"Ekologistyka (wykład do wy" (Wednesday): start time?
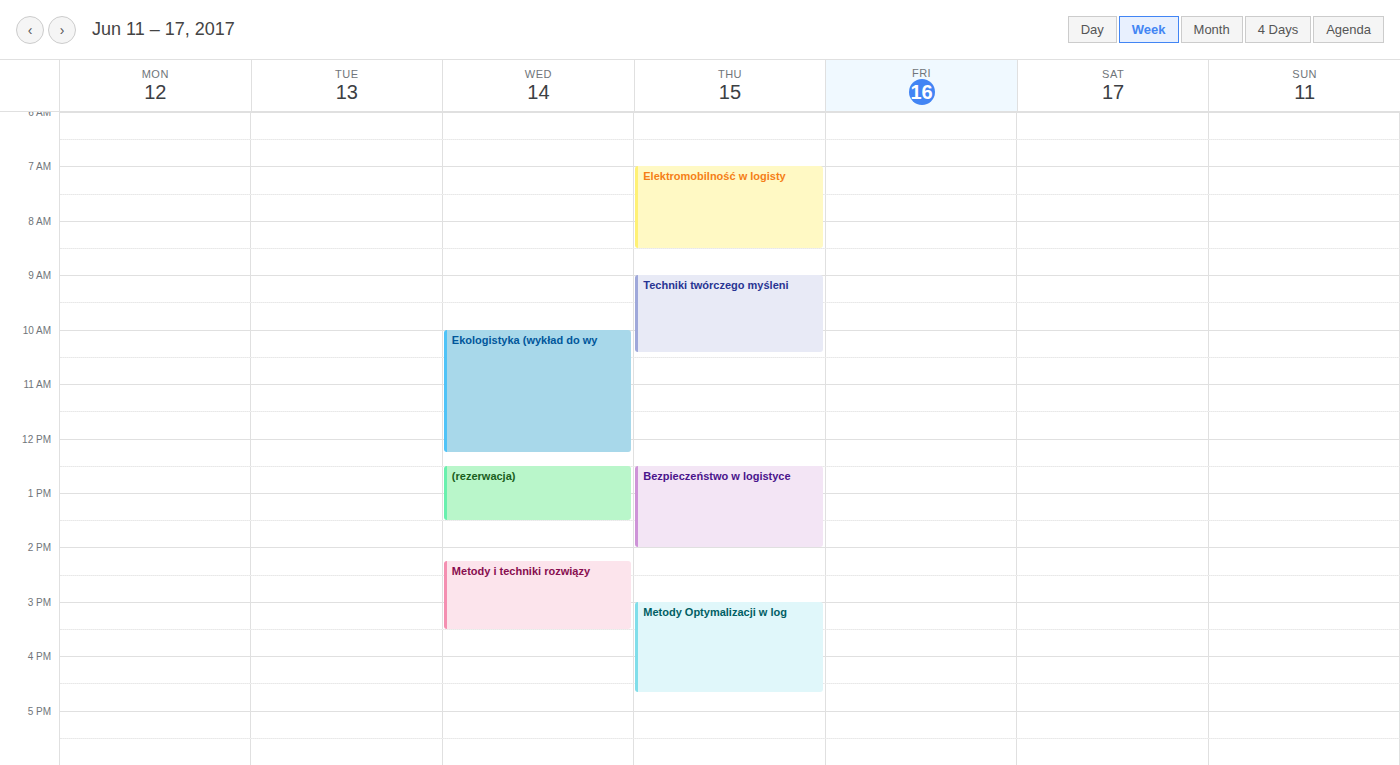
10:00 AM